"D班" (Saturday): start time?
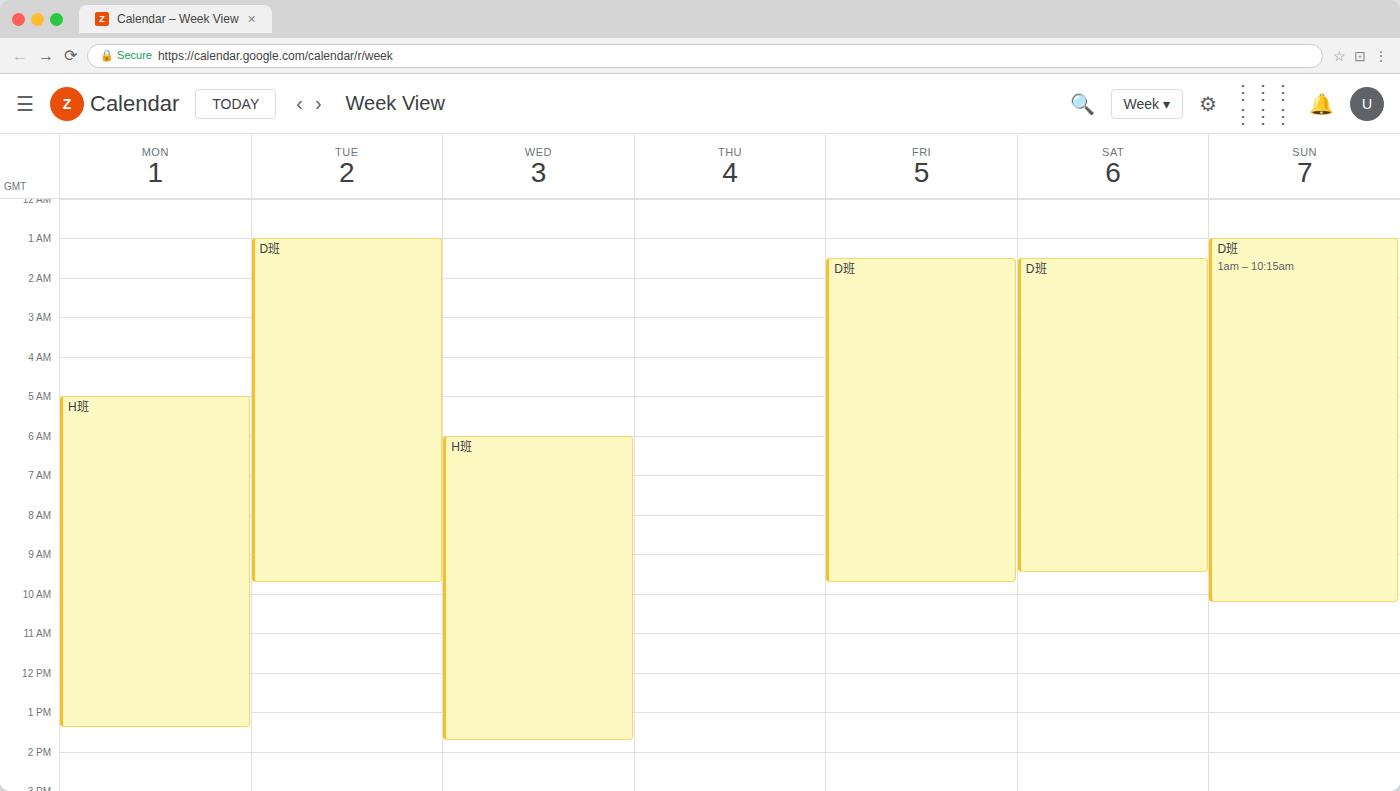
1:30 AM